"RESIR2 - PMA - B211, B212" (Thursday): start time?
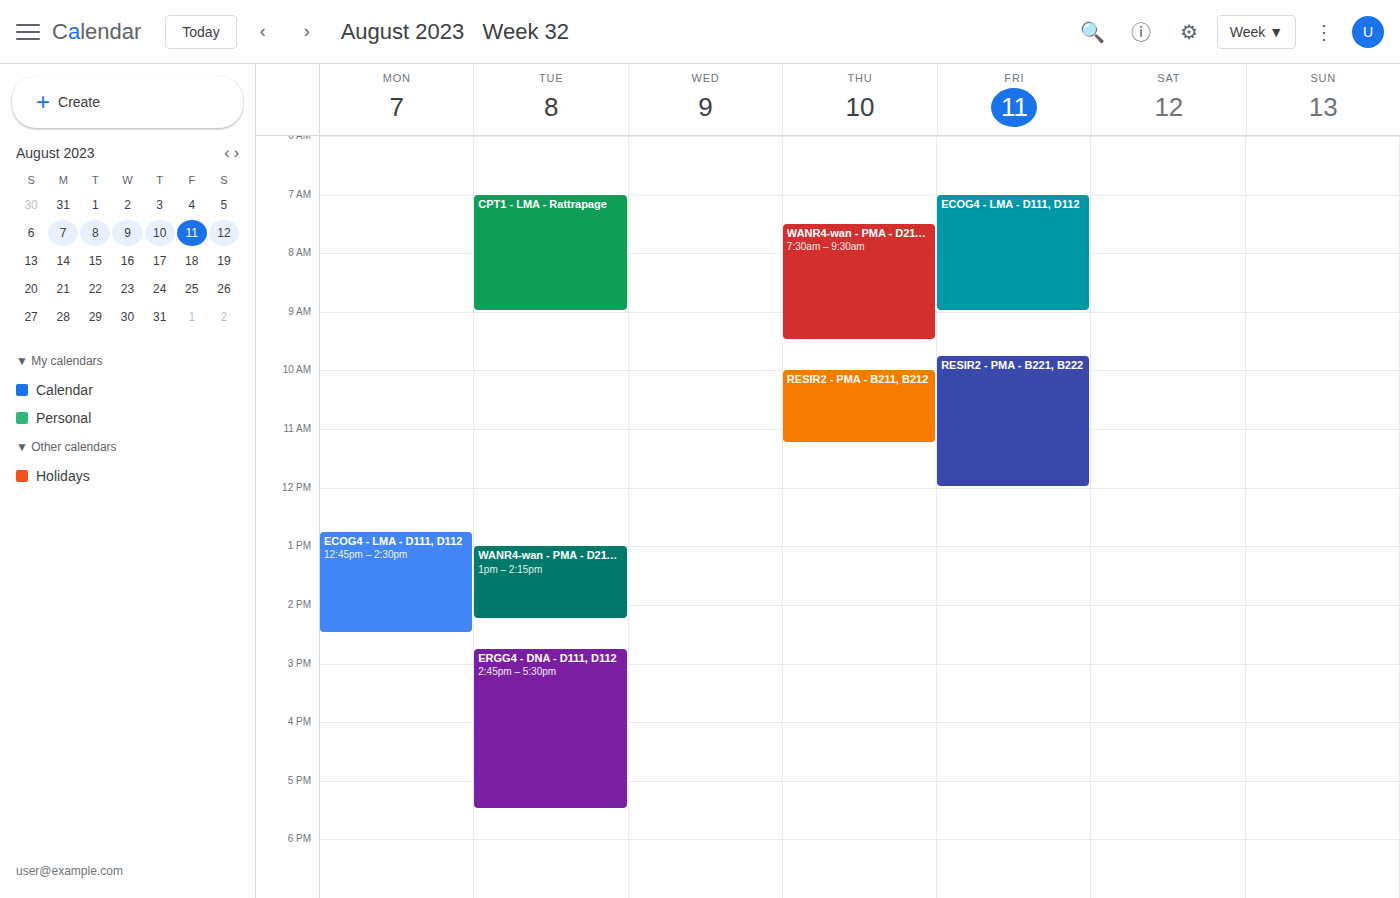
10:00 AM